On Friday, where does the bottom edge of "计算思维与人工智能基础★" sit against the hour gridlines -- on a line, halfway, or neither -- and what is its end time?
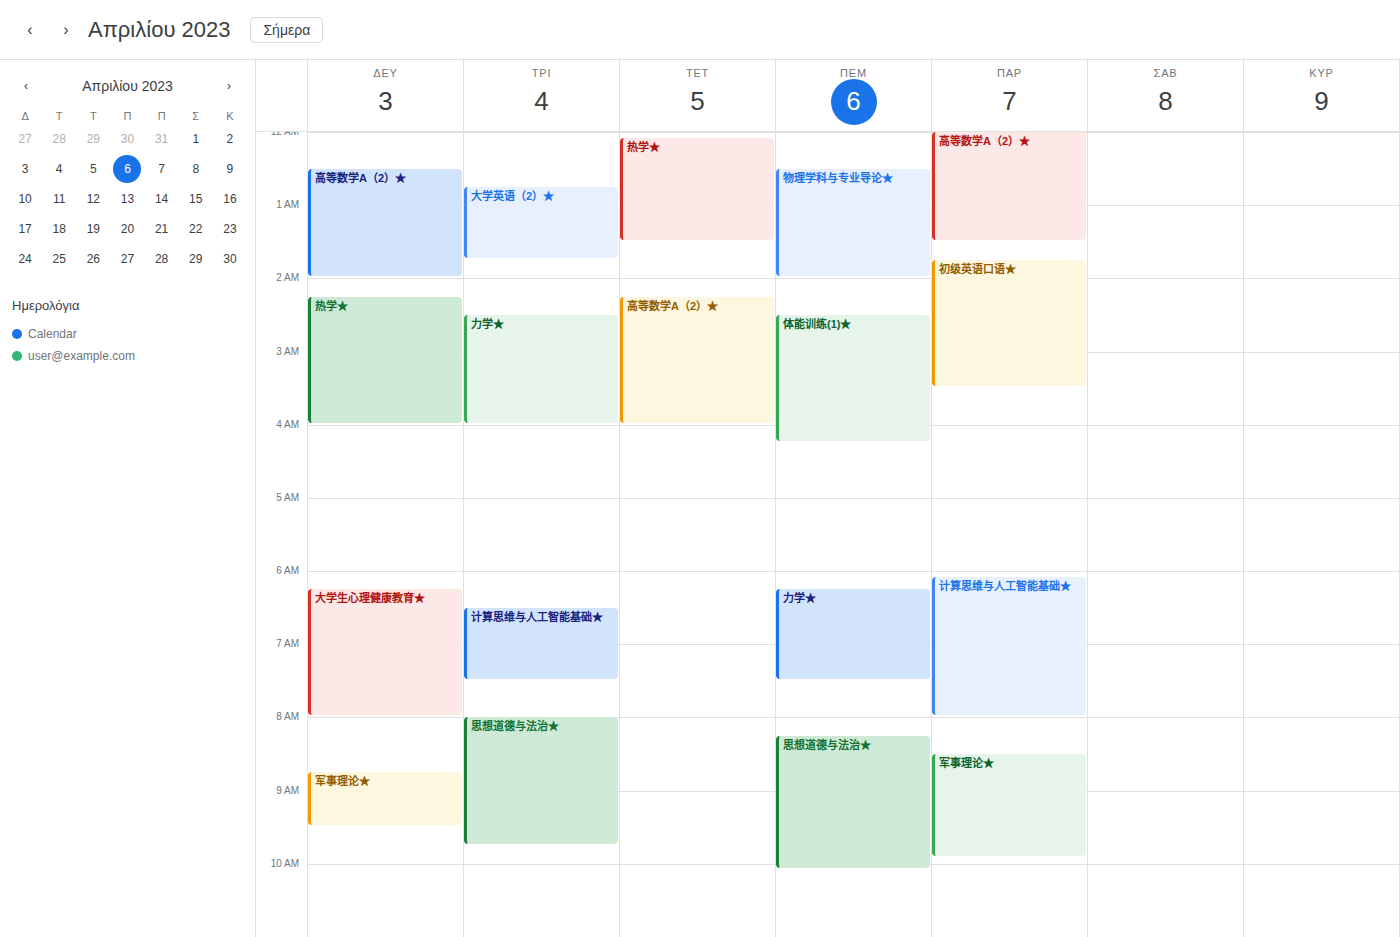
8:00 AM -- exactly on the 8 AM line.